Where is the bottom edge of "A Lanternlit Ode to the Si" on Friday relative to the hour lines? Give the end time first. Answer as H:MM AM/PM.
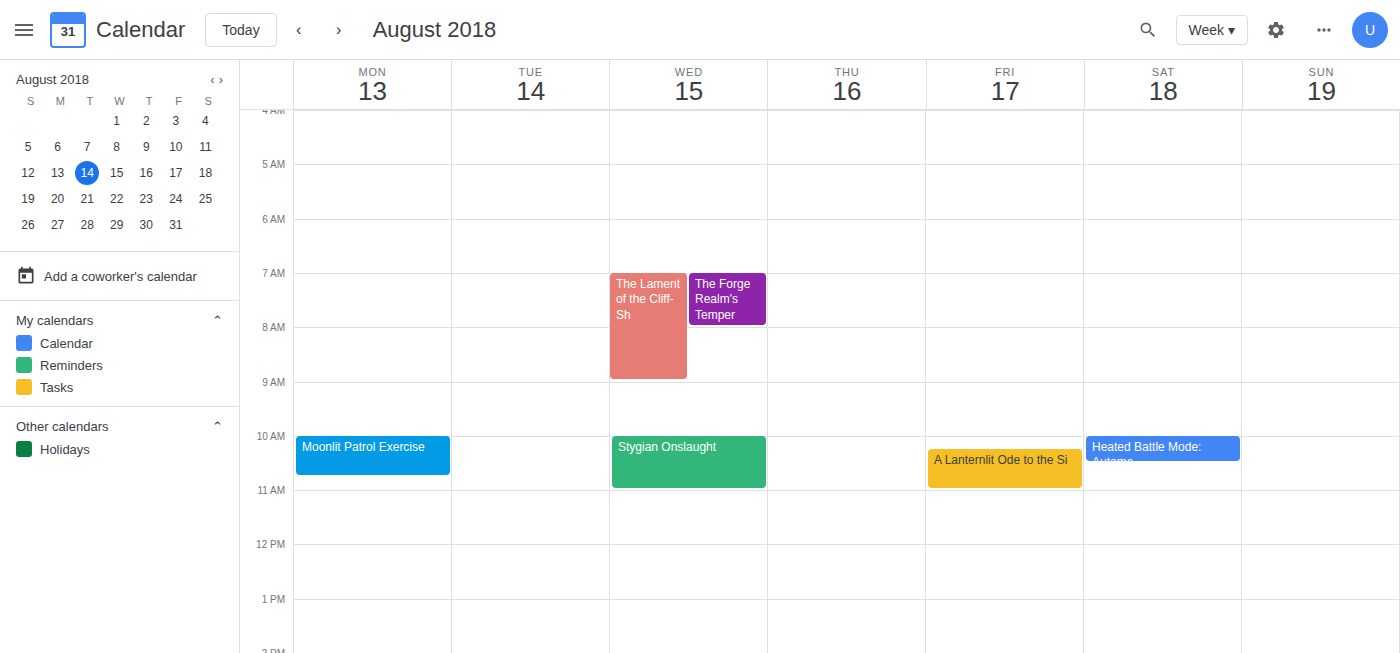
11:00 AM -- exactly on the 11 AM line.